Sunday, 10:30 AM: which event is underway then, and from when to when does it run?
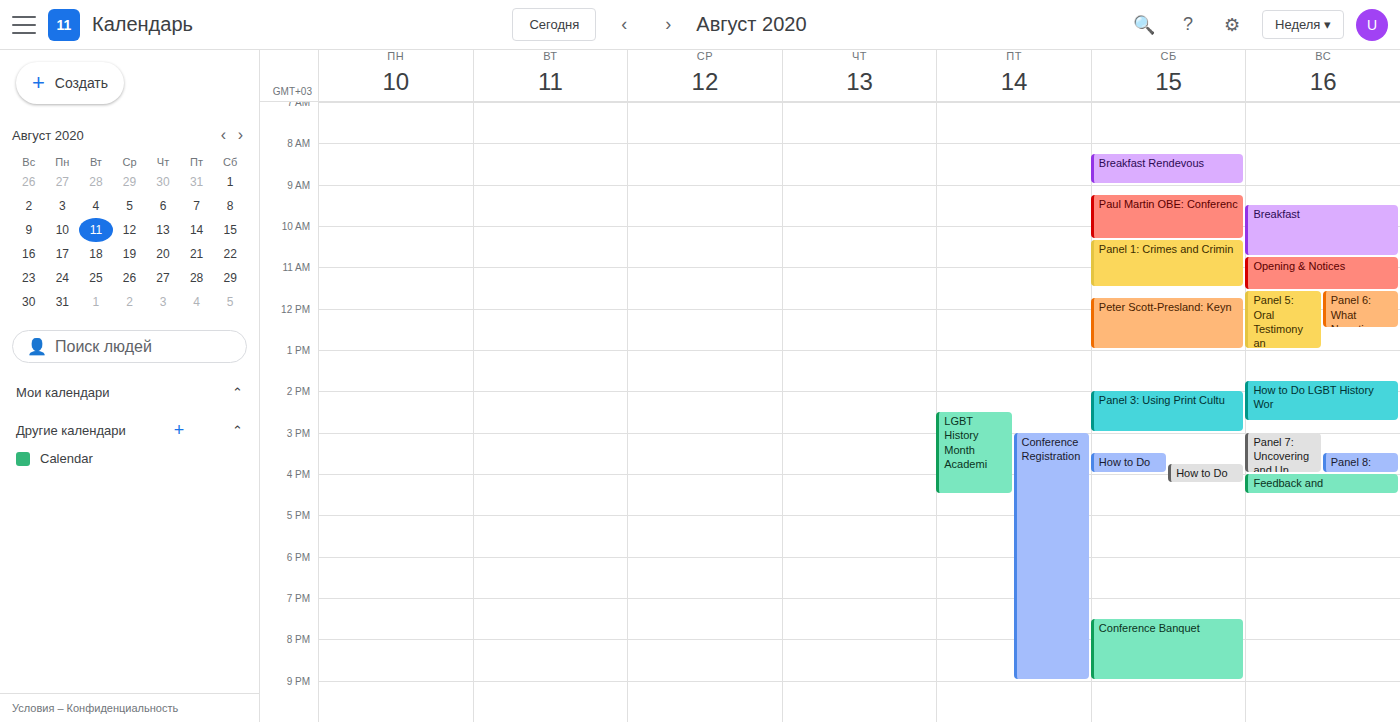
"Breakfast", 9:30 AM to 10:45 AM